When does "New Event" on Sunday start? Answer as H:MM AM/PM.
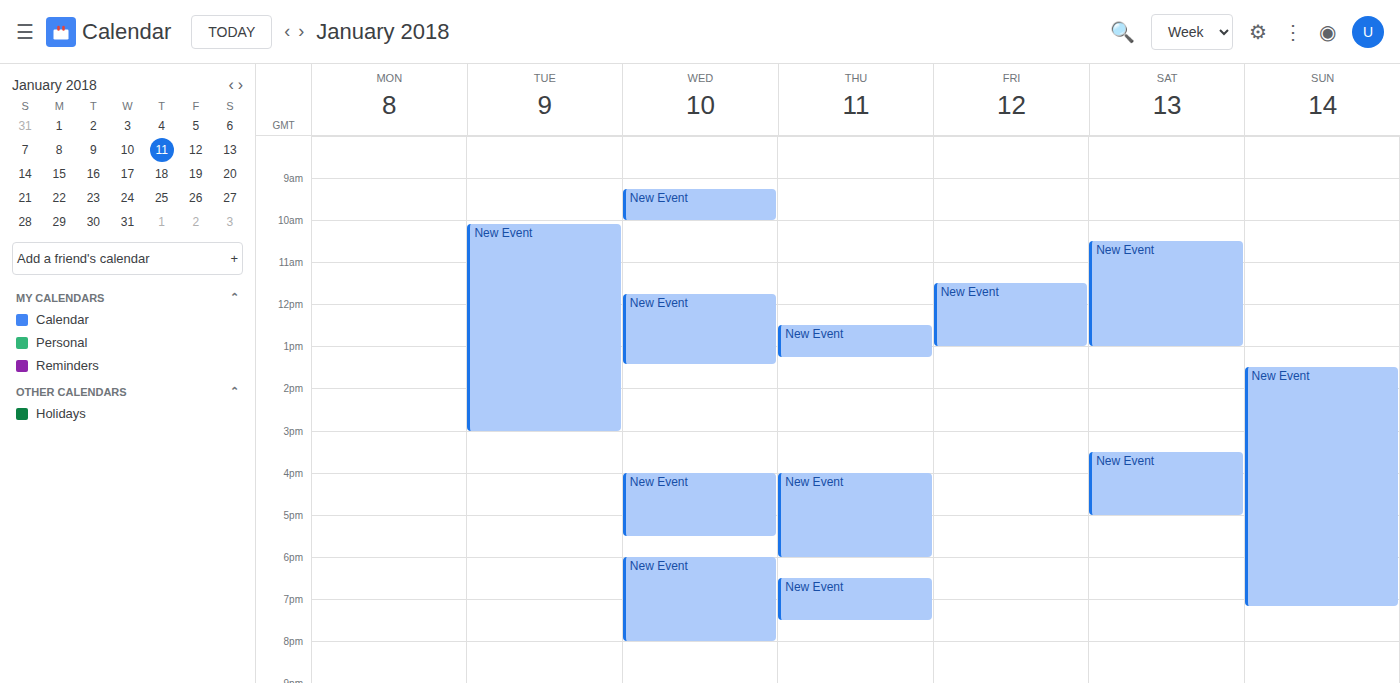
1:30 PM